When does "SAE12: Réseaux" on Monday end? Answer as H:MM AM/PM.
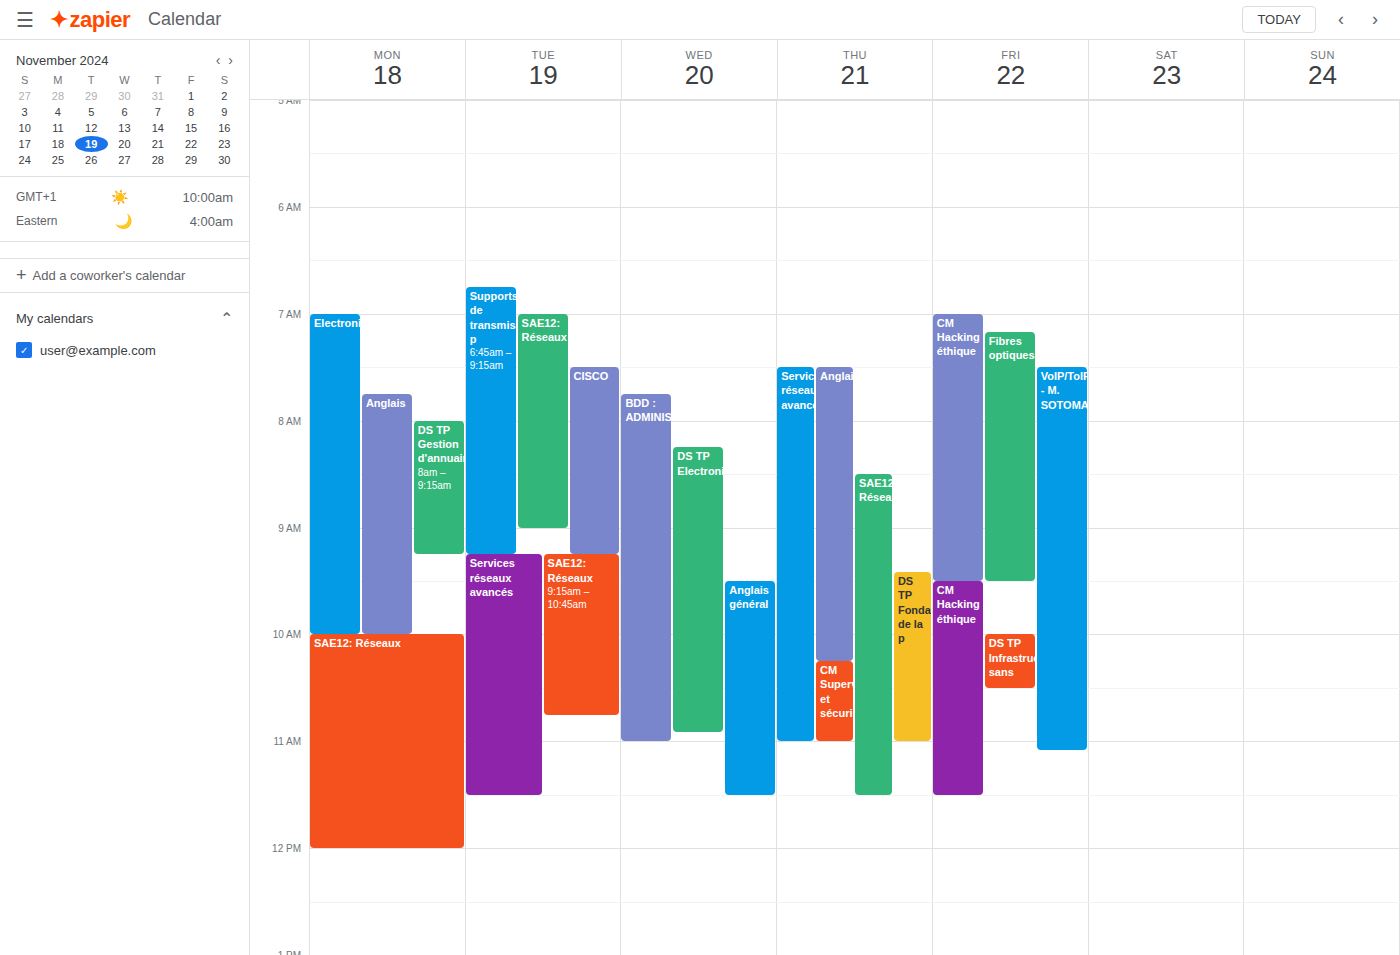
12:00 PM